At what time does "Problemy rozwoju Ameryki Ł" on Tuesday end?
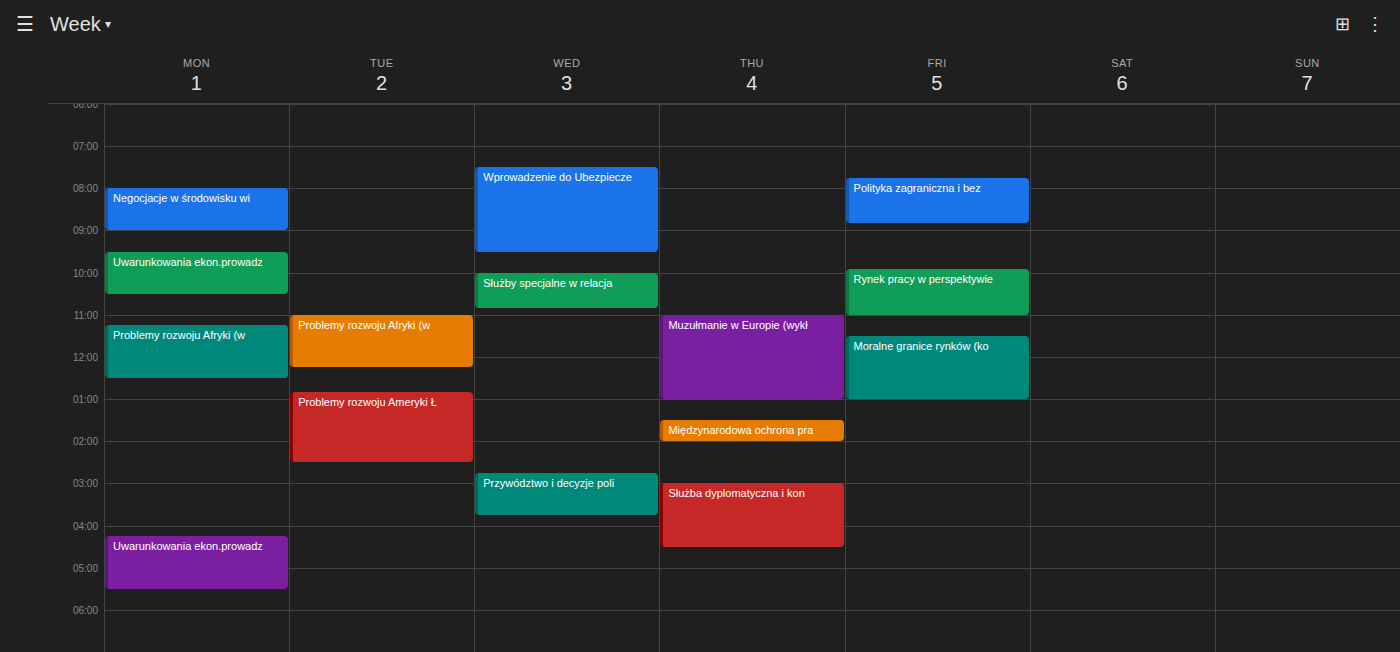
2:30 PM